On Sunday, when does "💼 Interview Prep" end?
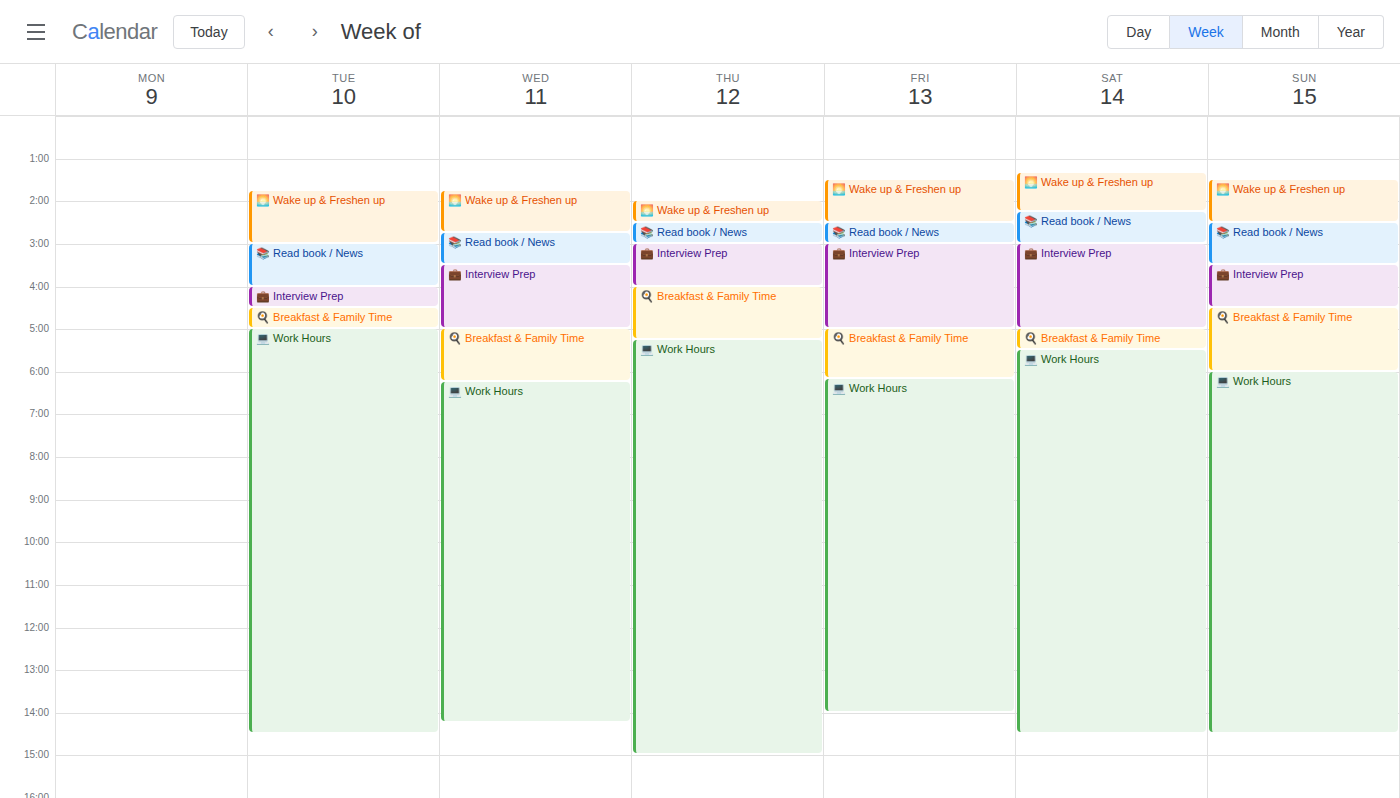
4:30 AM